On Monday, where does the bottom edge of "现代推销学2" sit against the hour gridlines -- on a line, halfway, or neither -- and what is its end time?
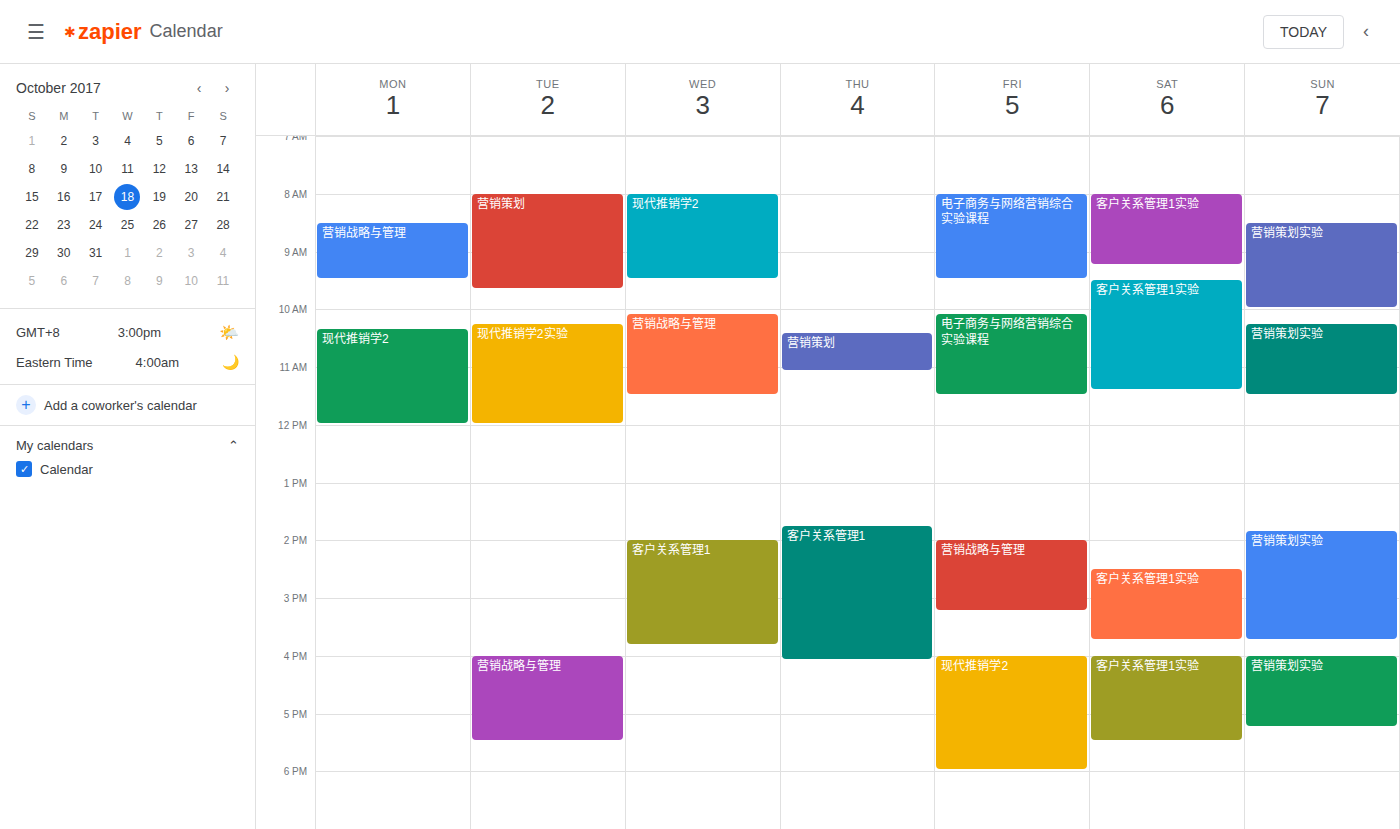
12:00 PM -- exactly on the 12 PM line.